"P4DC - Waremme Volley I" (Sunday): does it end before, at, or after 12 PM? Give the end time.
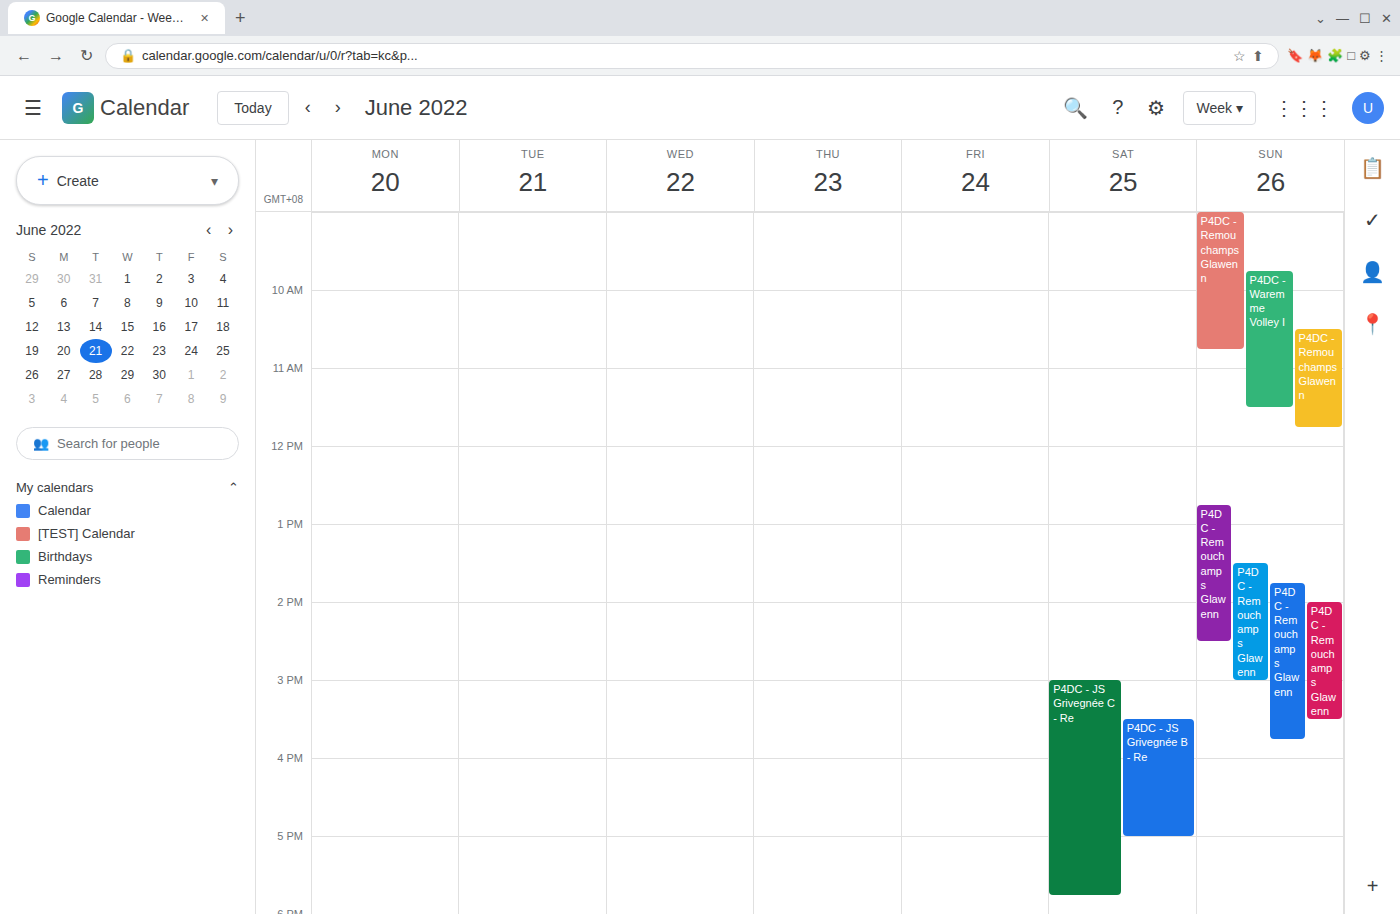
11:30 AM -- before 12 PM, 30 minutes above the 12 PM line.